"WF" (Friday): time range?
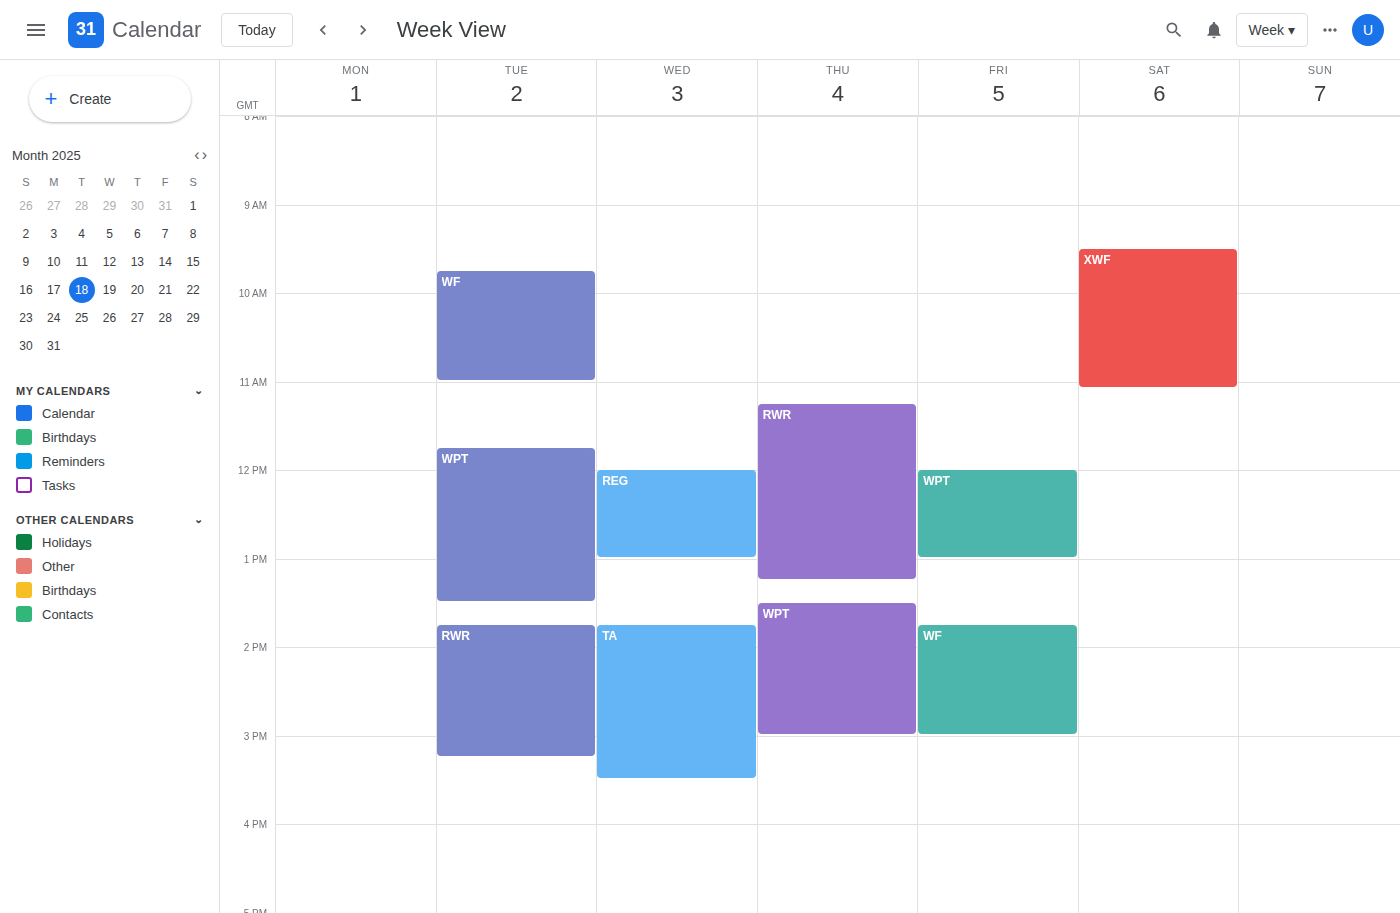
1:45 PM to 3:00 PM